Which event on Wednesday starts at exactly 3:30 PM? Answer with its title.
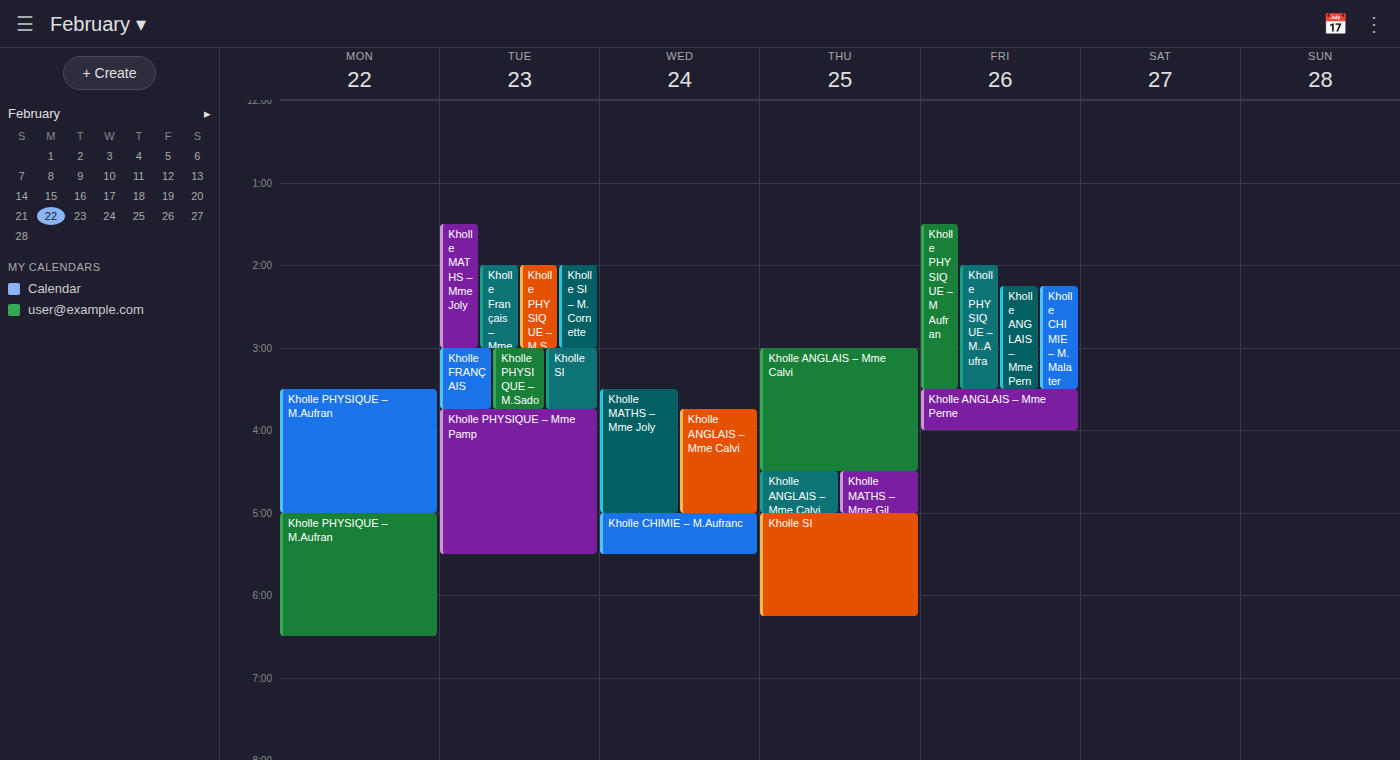
"Kholle MATHS – Mme Joly"